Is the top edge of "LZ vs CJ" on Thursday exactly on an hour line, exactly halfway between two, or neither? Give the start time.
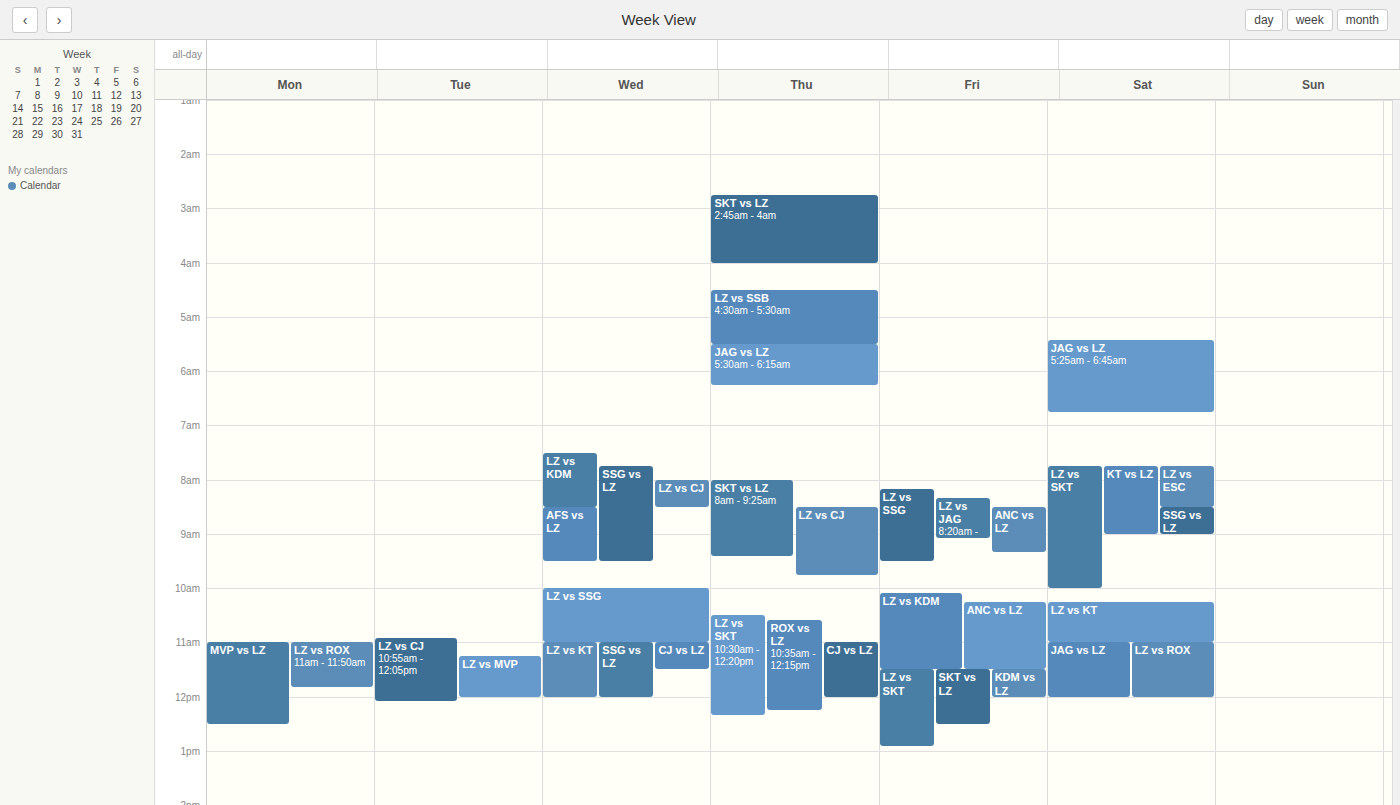
8:30 AM -- halfway between the 8 AM and 9 AM lines.